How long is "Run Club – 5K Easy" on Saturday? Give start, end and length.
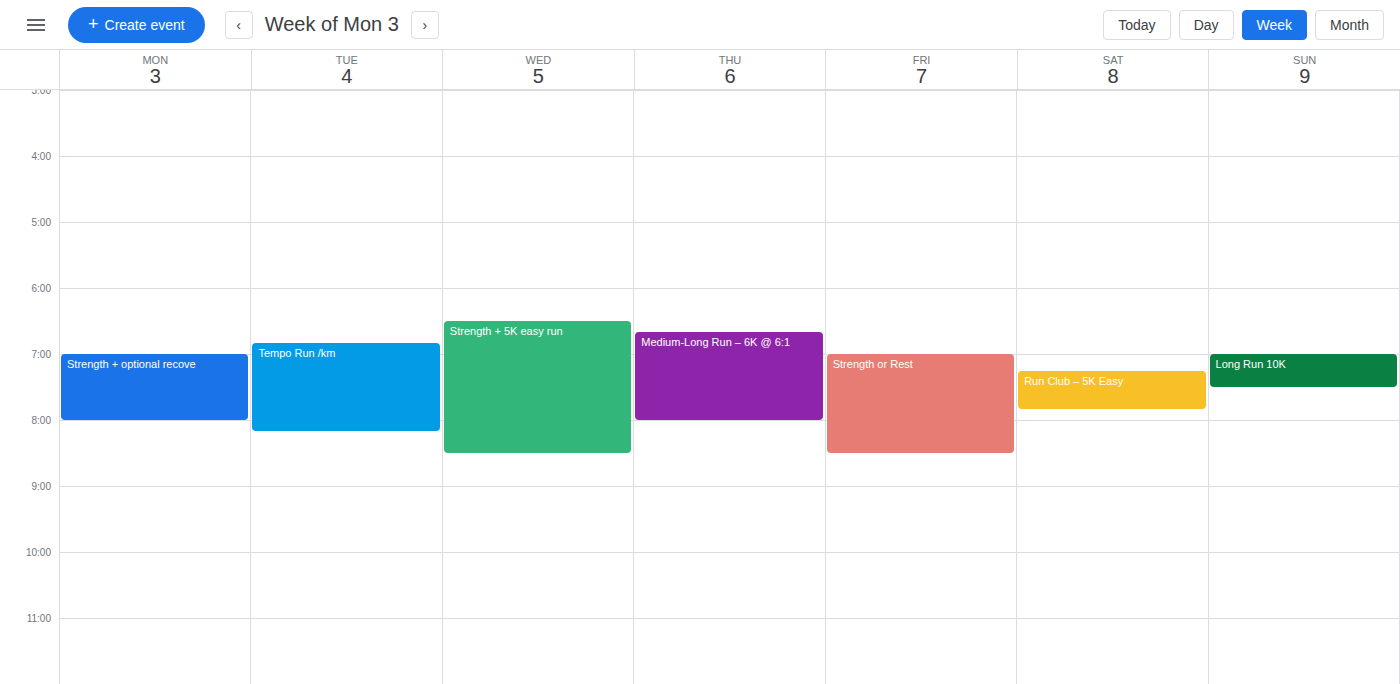
7:15 AM to 7:50 AM, 35 minutes